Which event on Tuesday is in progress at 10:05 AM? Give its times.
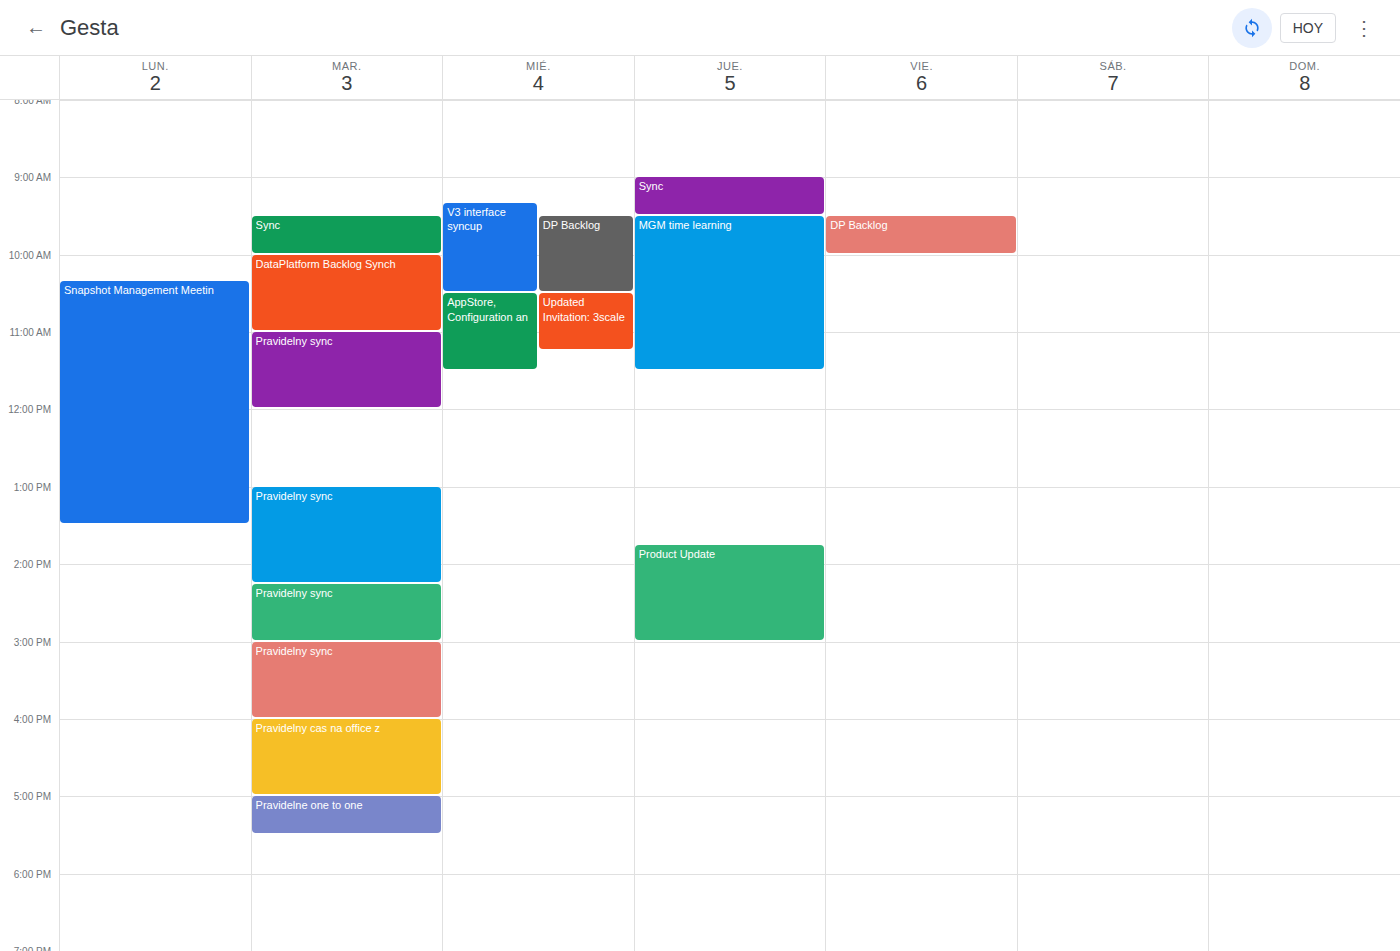
"DataPlatform Backlog Synch", 10:00 AM to 11:00 AM